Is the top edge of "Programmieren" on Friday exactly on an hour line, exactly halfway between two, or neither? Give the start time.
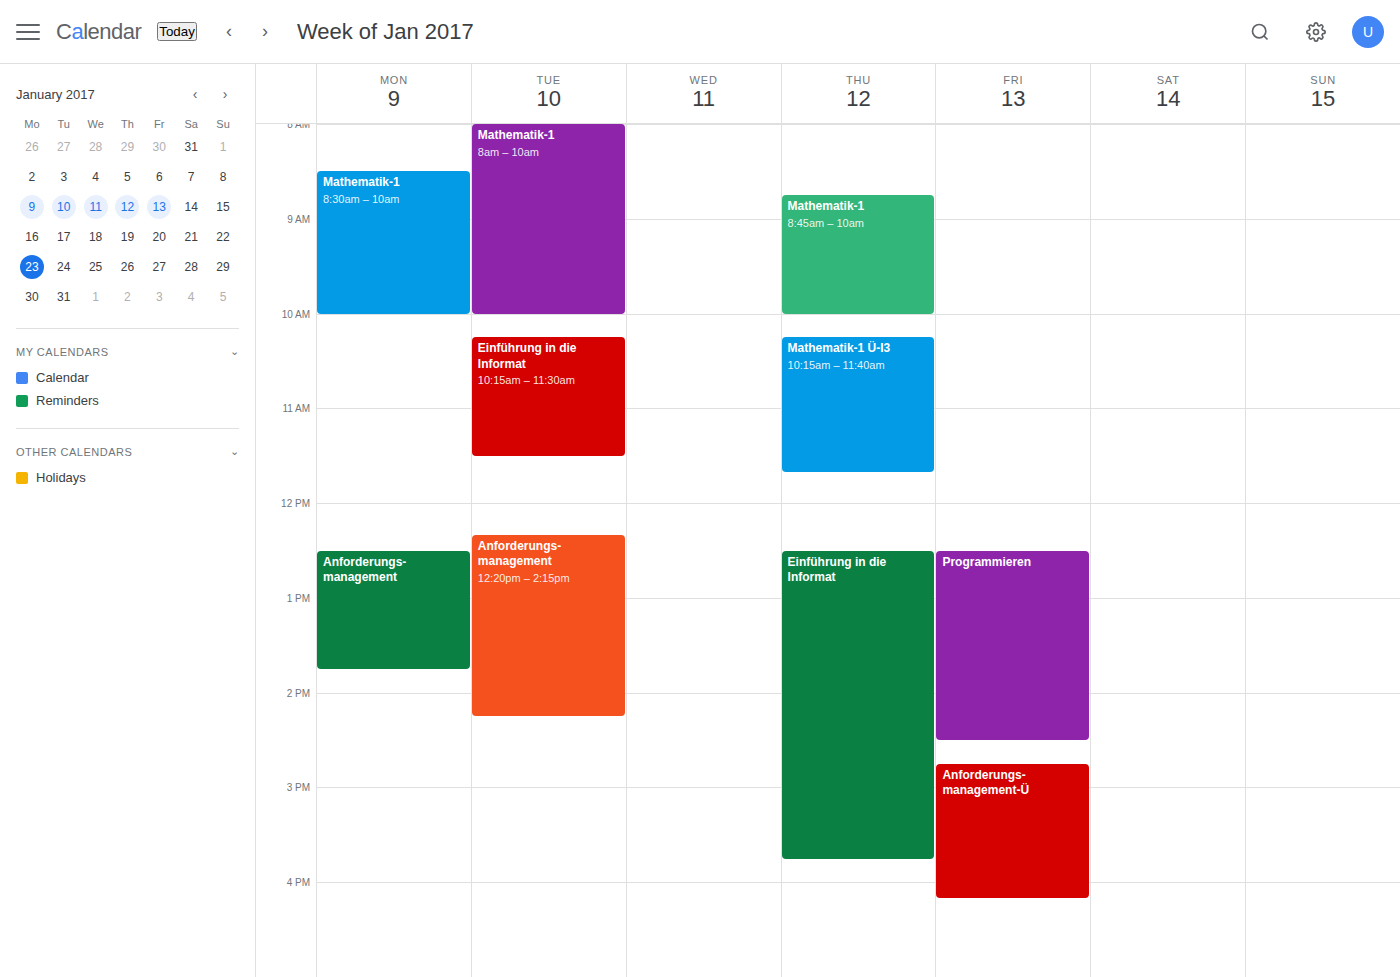
12:30 PM -- halfway between the 12 PM and 1 PM lines.